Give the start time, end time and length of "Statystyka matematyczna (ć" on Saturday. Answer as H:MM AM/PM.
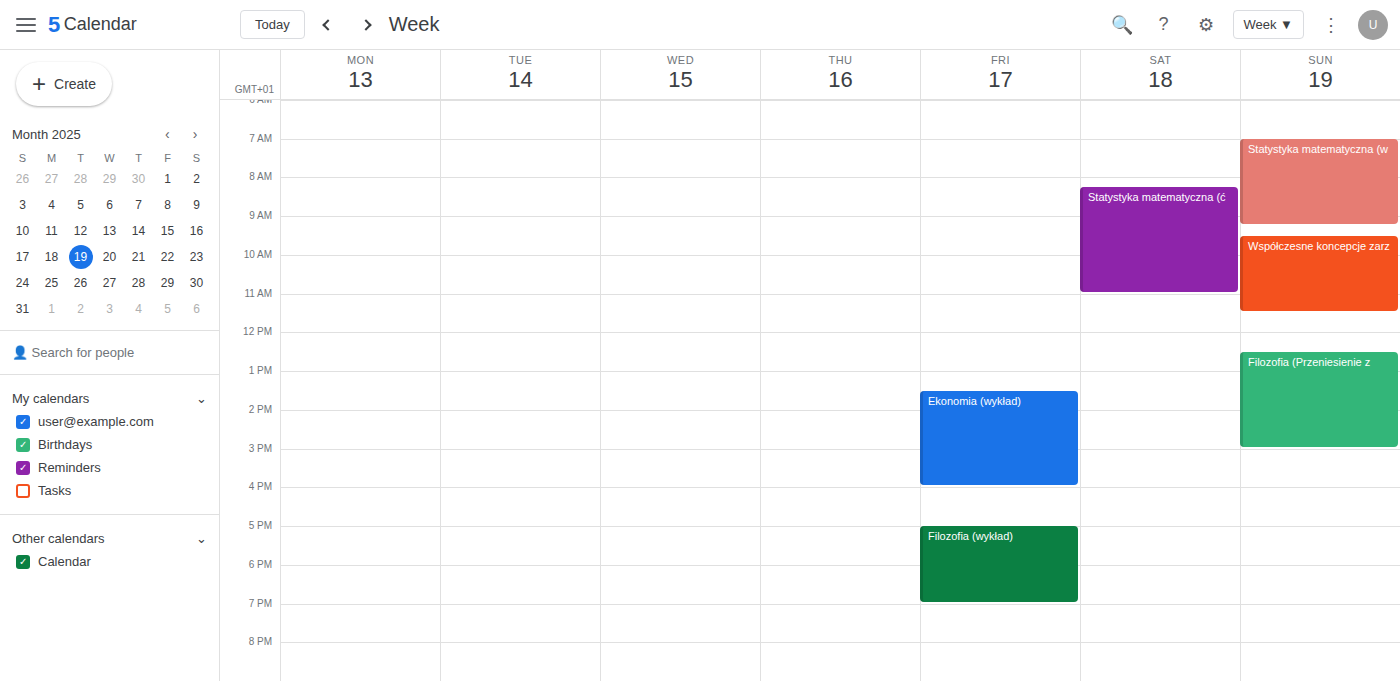
8:15 AM to 11:00 AM, 2 hours 45 minutes